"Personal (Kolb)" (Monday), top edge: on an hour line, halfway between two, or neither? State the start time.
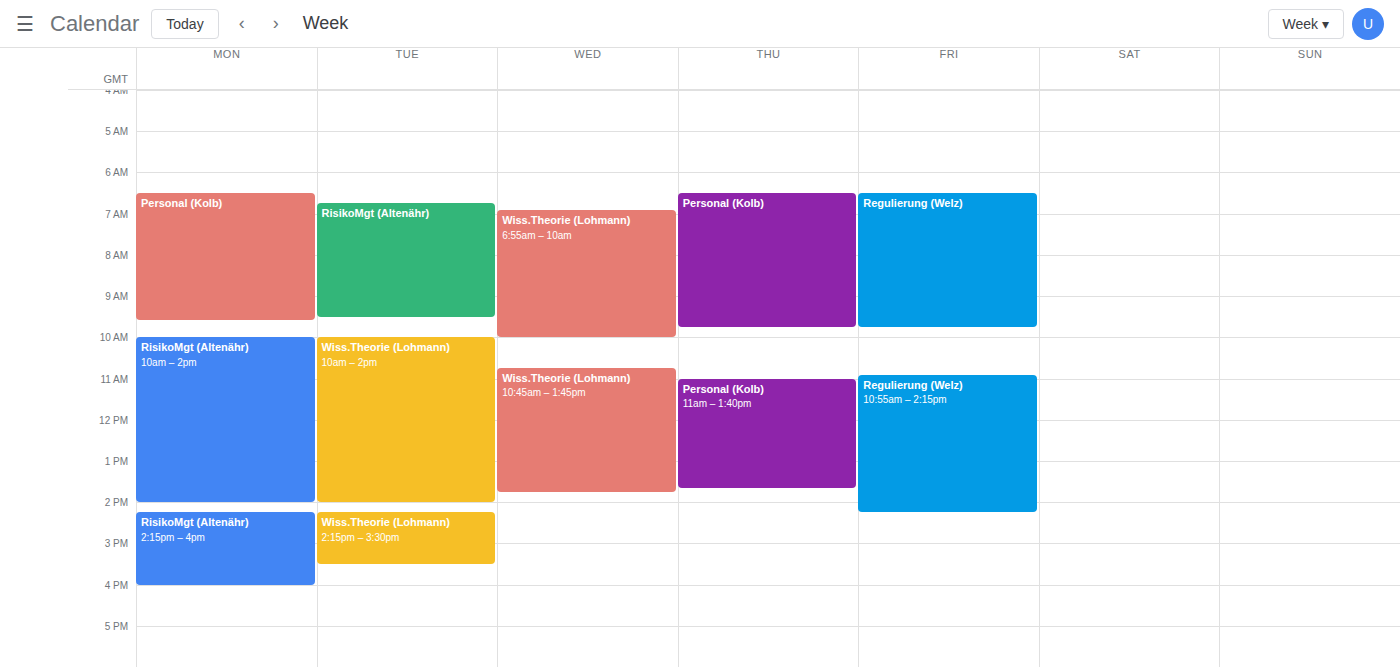
6:30 AM -- halfway between the 6 AM and 7 AM lines.